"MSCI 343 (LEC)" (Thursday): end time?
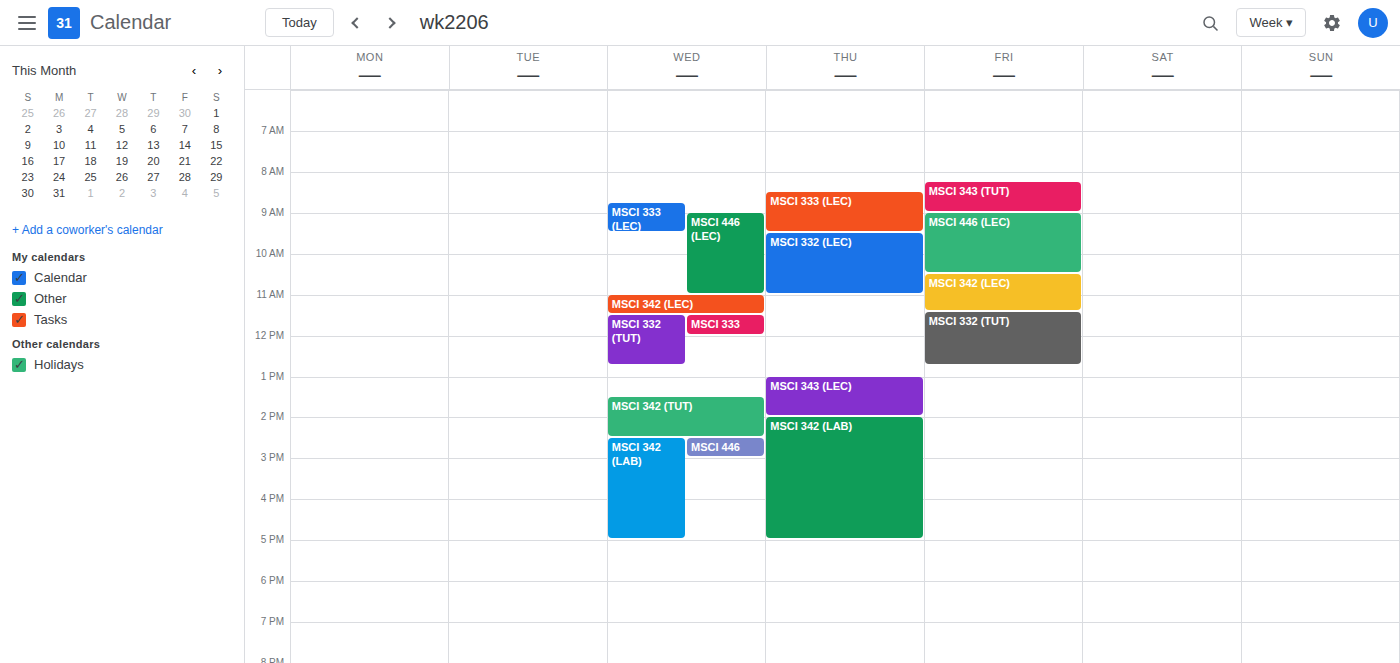
14:00